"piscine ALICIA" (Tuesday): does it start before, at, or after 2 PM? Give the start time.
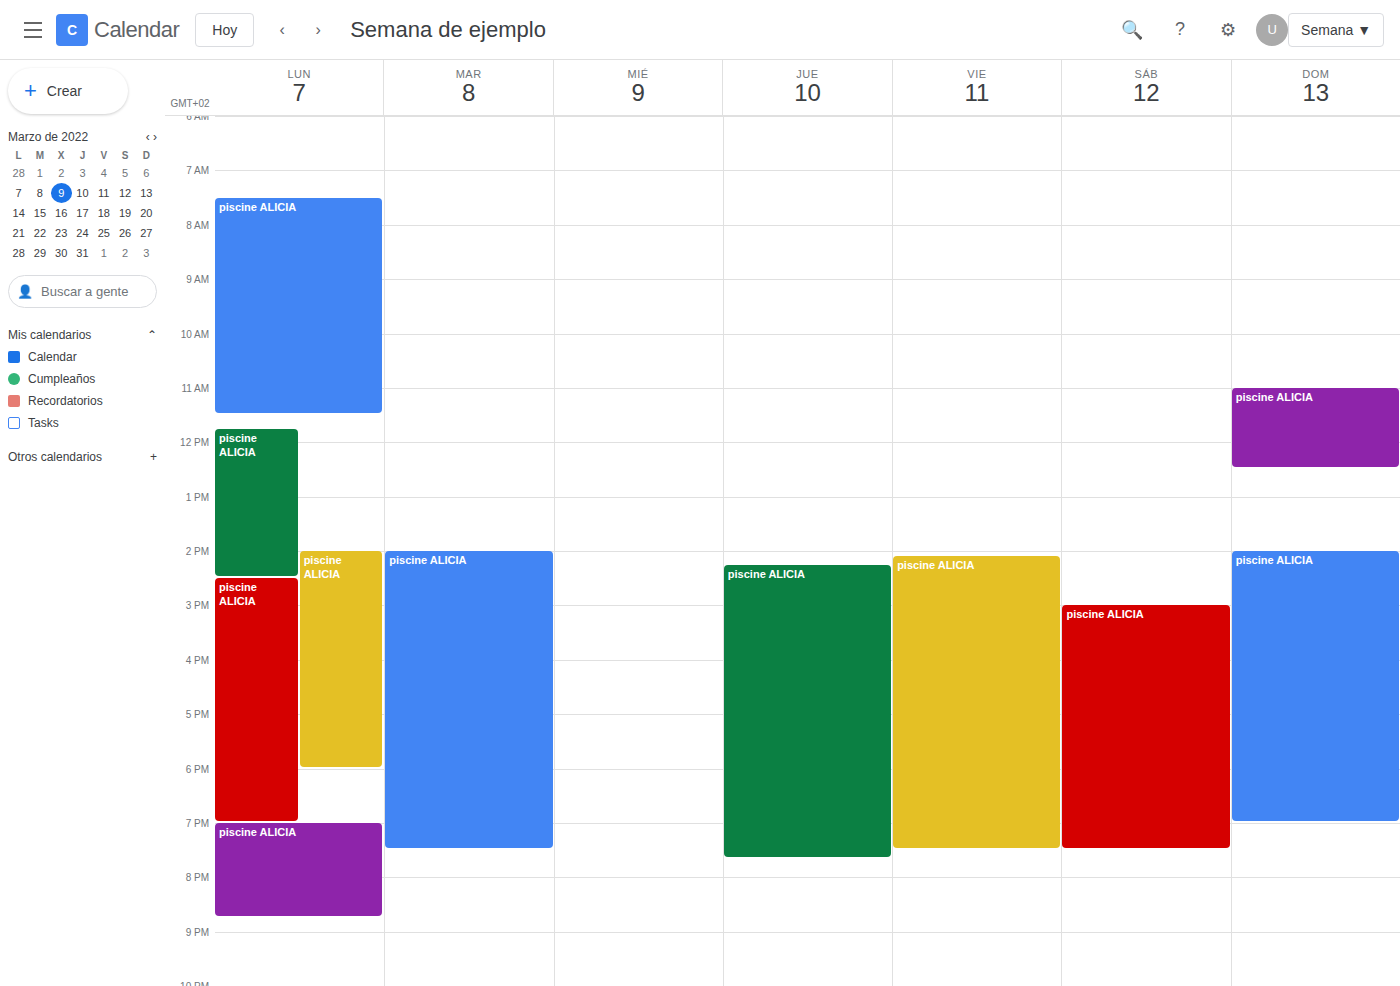
2:00 PM -- exactly at 2 PM, on the 2 PM line.